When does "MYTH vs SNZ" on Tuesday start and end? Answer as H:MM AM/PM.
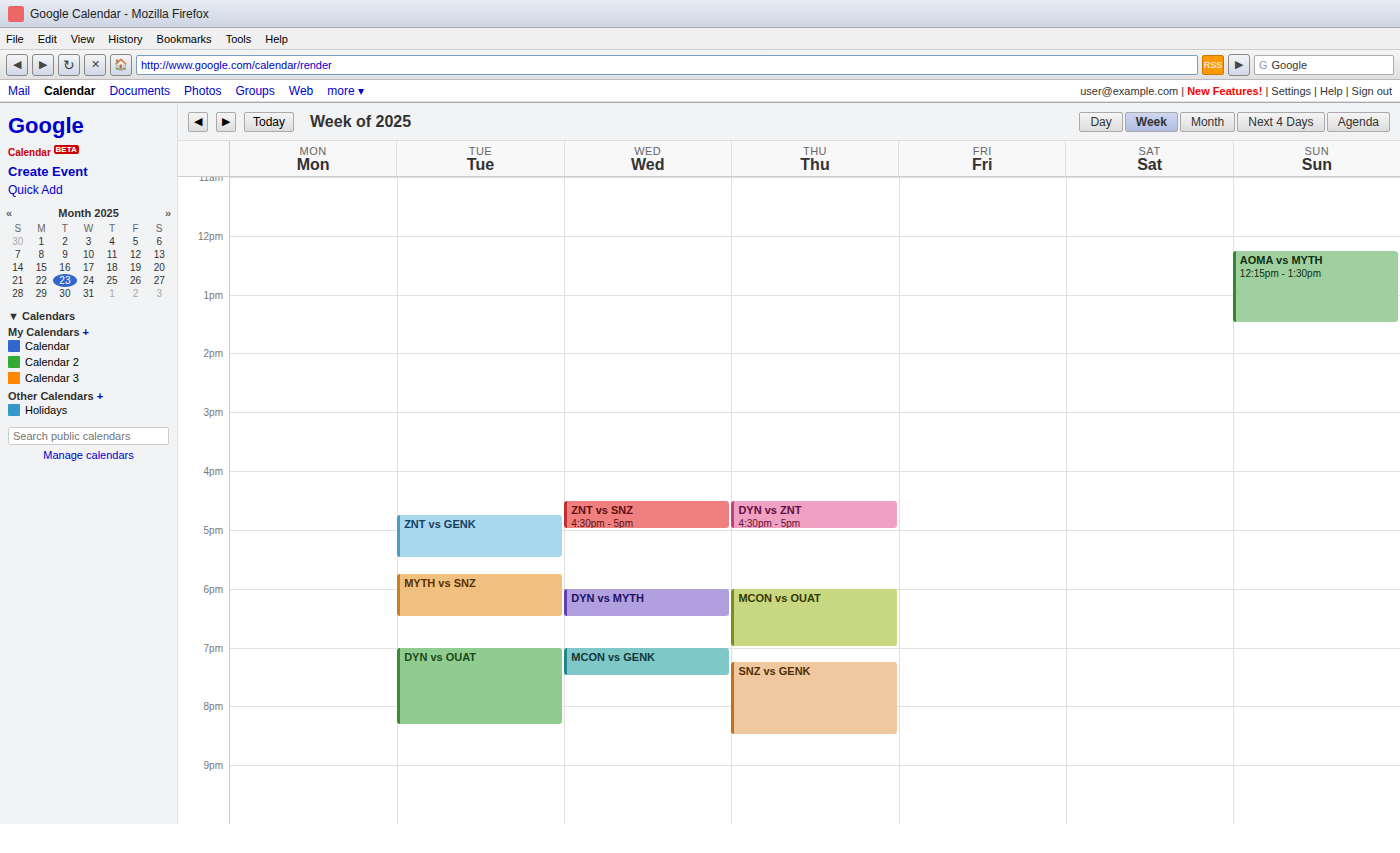
5:45 PM to 6:30 PM